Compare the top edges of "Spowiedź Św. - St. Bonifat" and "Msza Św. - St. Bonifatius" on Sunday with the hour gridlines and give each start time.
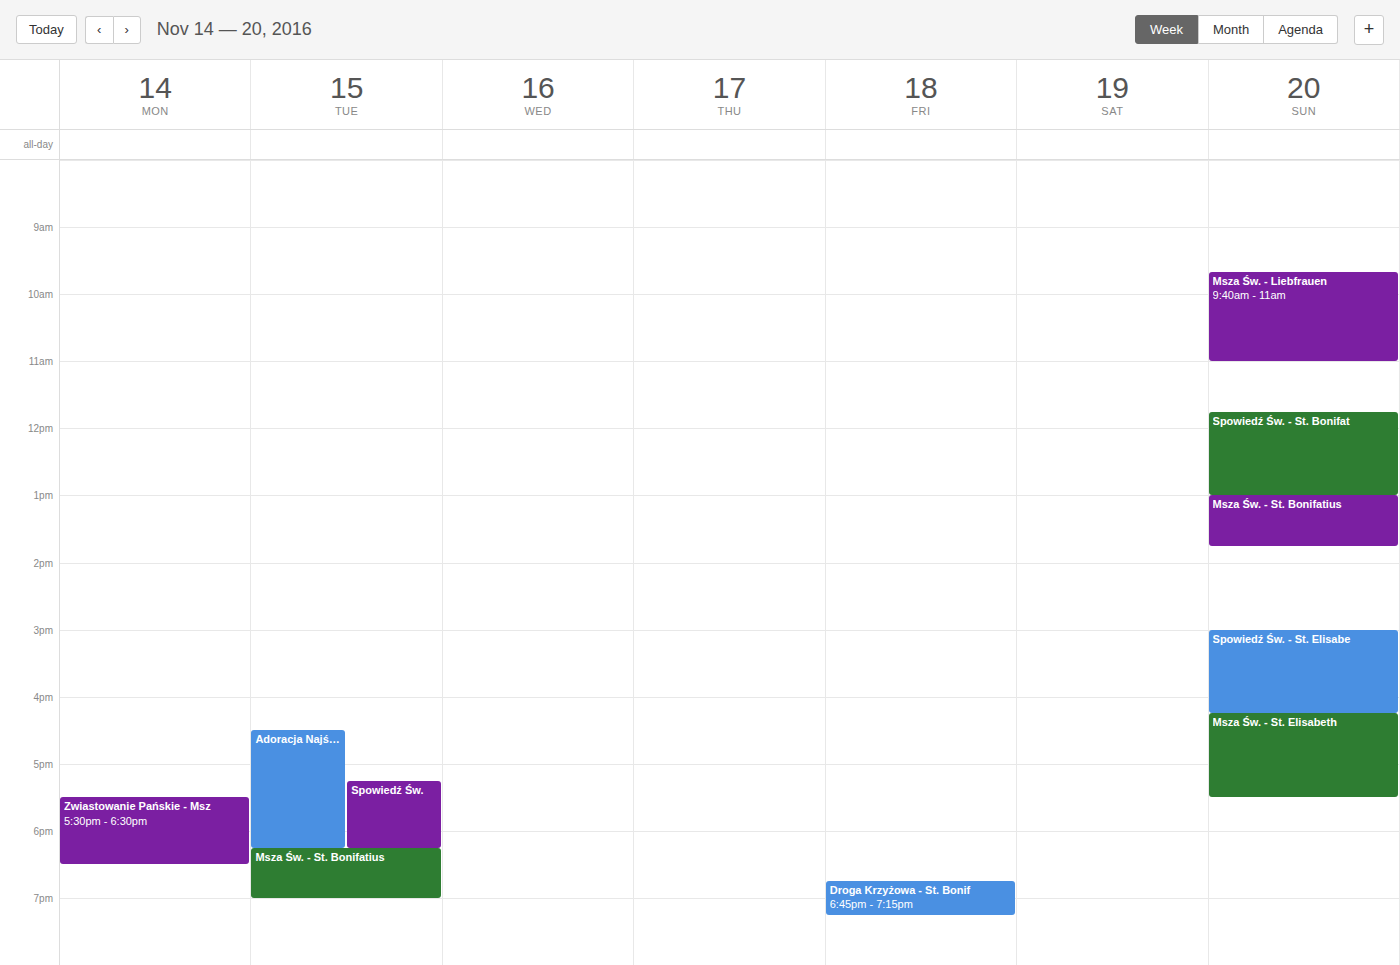
"Spowiedź Św. - St. Bonifat": 11:45 AM, neither: three quarters of the way from the 11 AM line to the 12 PM line. "Msza Św. - St. Bonifatius": 1:00 PM, exactly on the 1 PM line.